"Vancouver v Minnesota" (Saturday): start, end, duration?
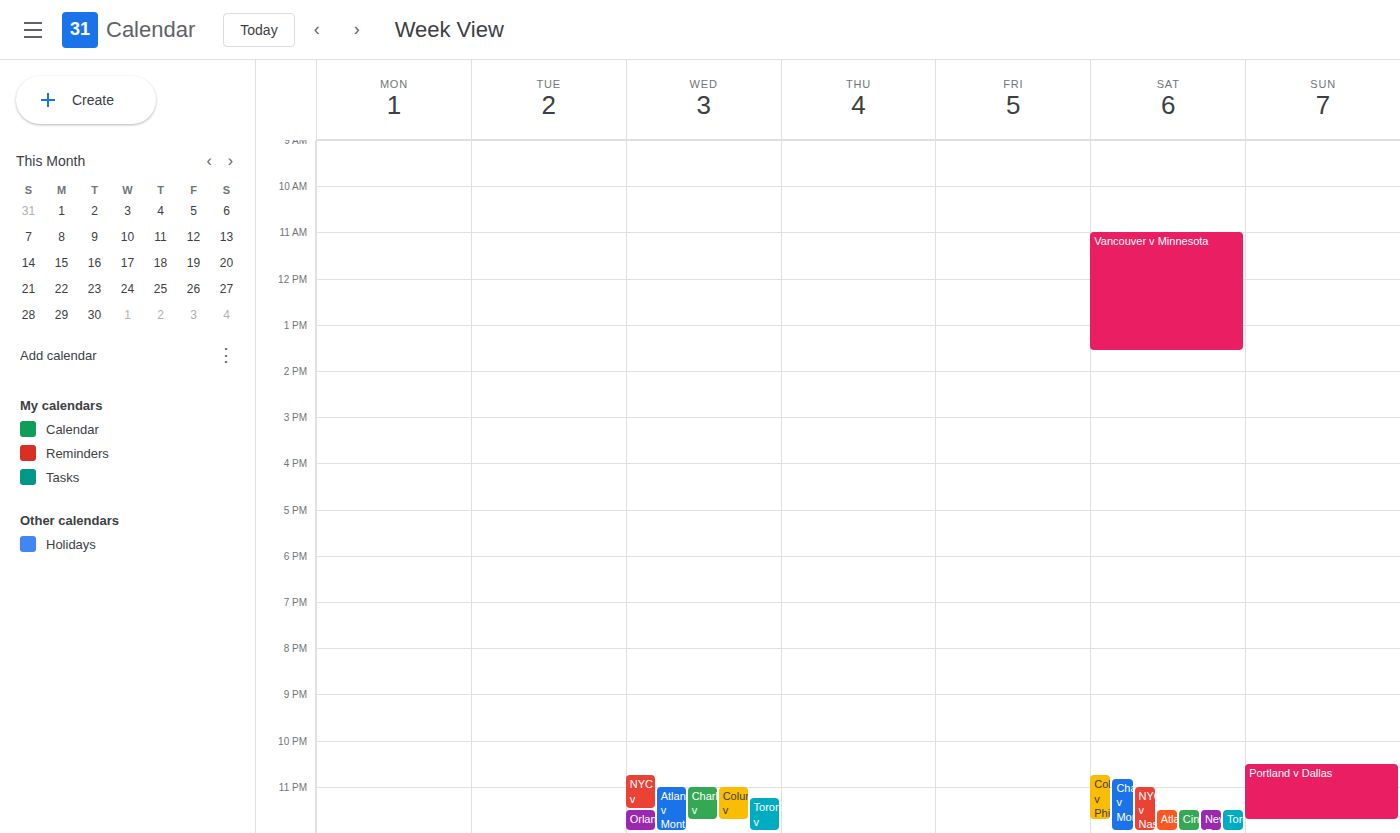
11:00 AM to 1:35 PM, 2 hours 35 minutes